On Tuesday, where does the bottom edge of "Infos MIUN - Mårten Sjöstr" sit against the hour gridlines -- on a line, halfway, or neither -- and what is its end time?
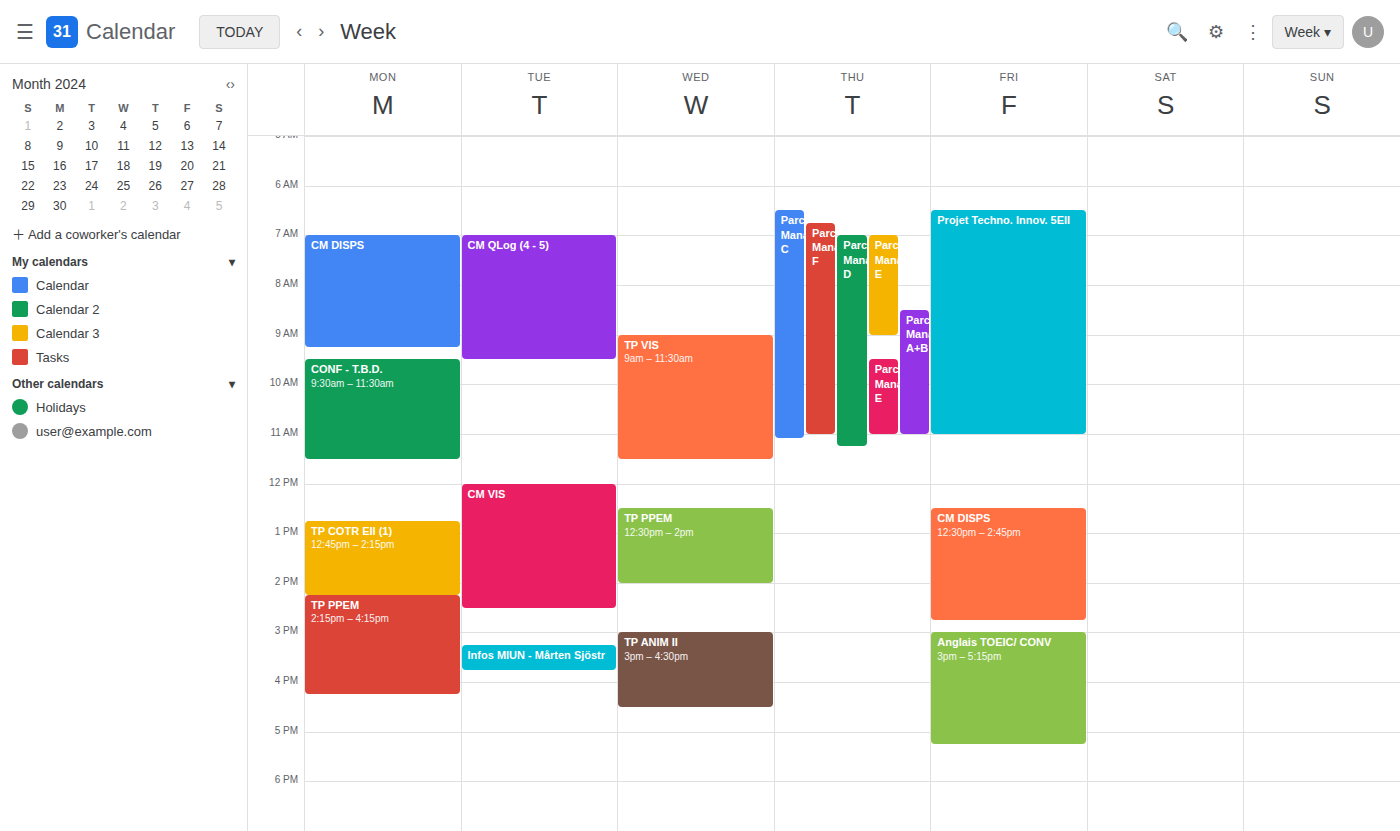
15:45 -- neither: three quarters of the way from the 15:00 line to the 16:00 line.